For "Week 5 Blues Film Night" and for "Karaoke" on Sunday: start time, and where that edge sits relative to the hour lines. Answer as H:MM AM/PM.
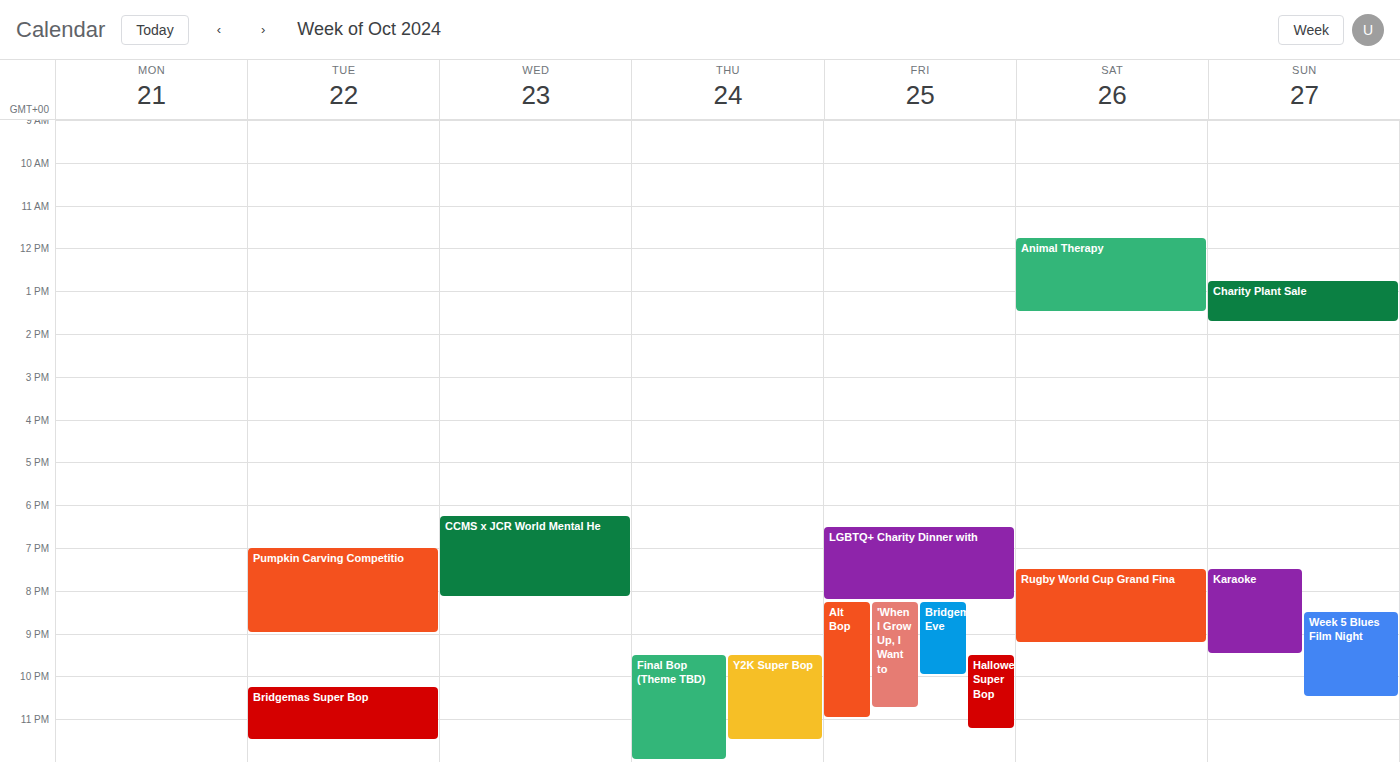
"Week 5 Blues Film Night": 8:30 PM, halfway between the 8 PM and 9 PM lines. "Karaoke": 7:30 PM, halfway between the 7 PM and 8 PM lines.